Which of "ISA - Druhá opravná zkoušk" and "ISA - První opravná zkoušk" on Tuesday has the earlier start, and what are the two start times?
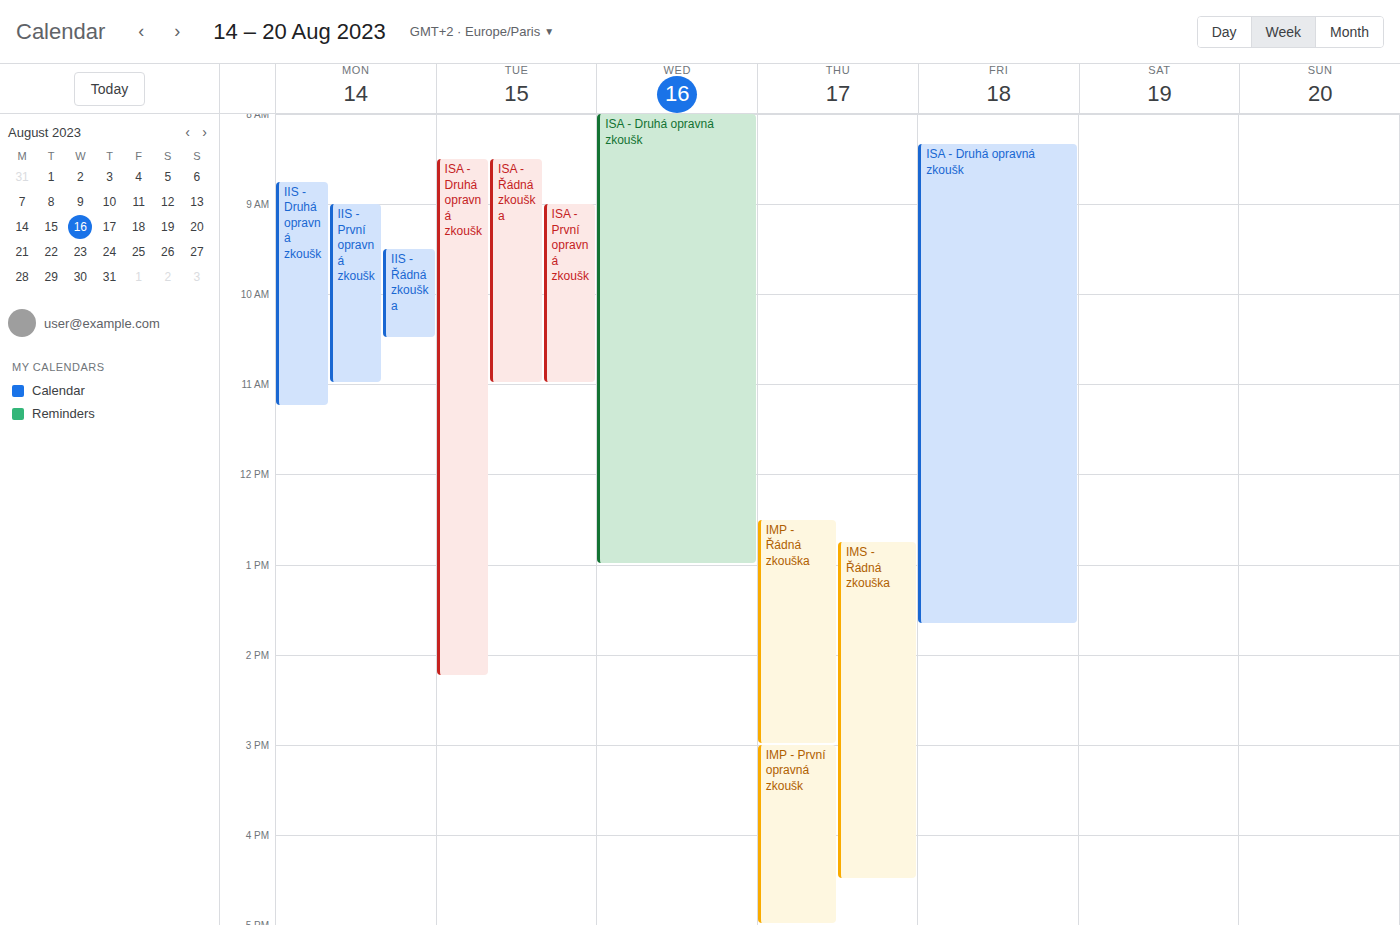
"ISA - Druhá opravná zkoušk" 8:30 AM; "ISA - První opravná zkoušk" 9:00 AM.